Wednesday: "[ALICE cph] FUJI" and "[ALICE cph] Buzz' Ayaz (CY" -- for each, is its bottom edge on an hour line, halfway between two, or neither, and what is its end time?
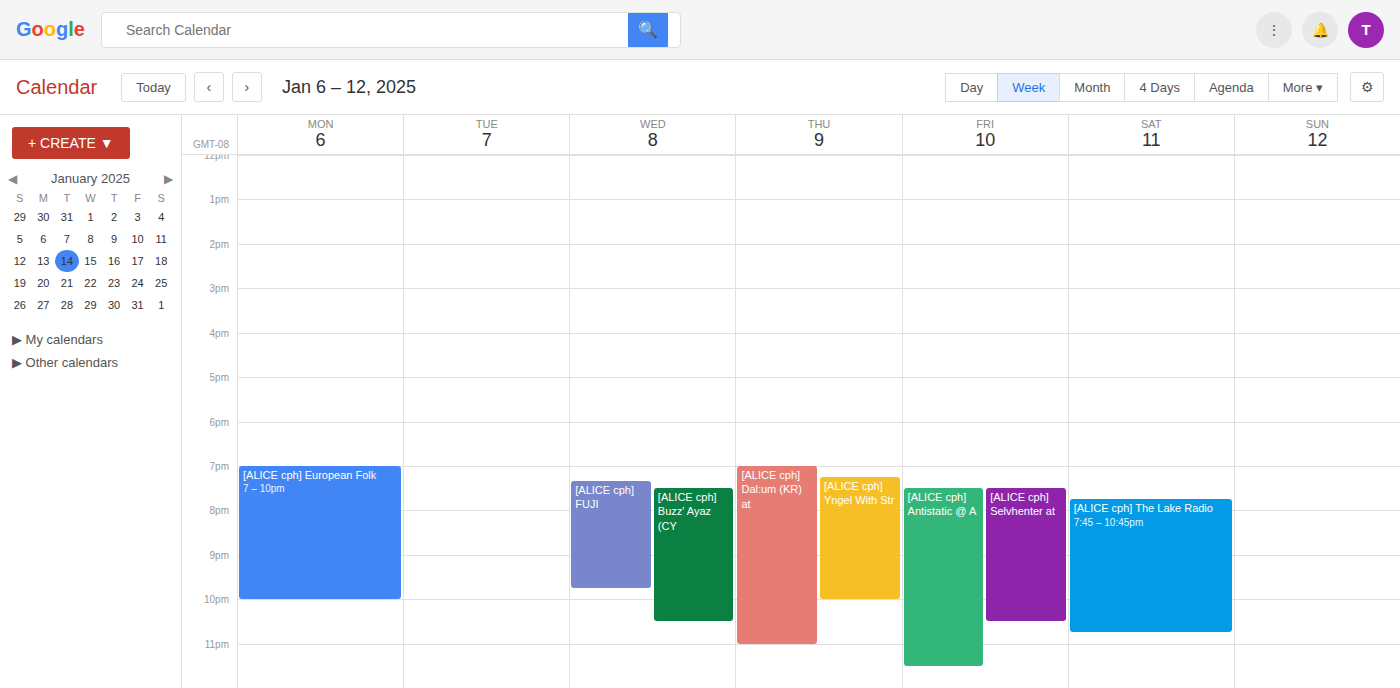
"[ALICE cph] FUJI": 9:45 PM, neither: three quarters of the way from the 9 PM line to the 10 PM line. "[ALICE cph] Buzz' Ayaz (CY": 10:30 PM, halfway between the 10 PM and 11 PM lines.